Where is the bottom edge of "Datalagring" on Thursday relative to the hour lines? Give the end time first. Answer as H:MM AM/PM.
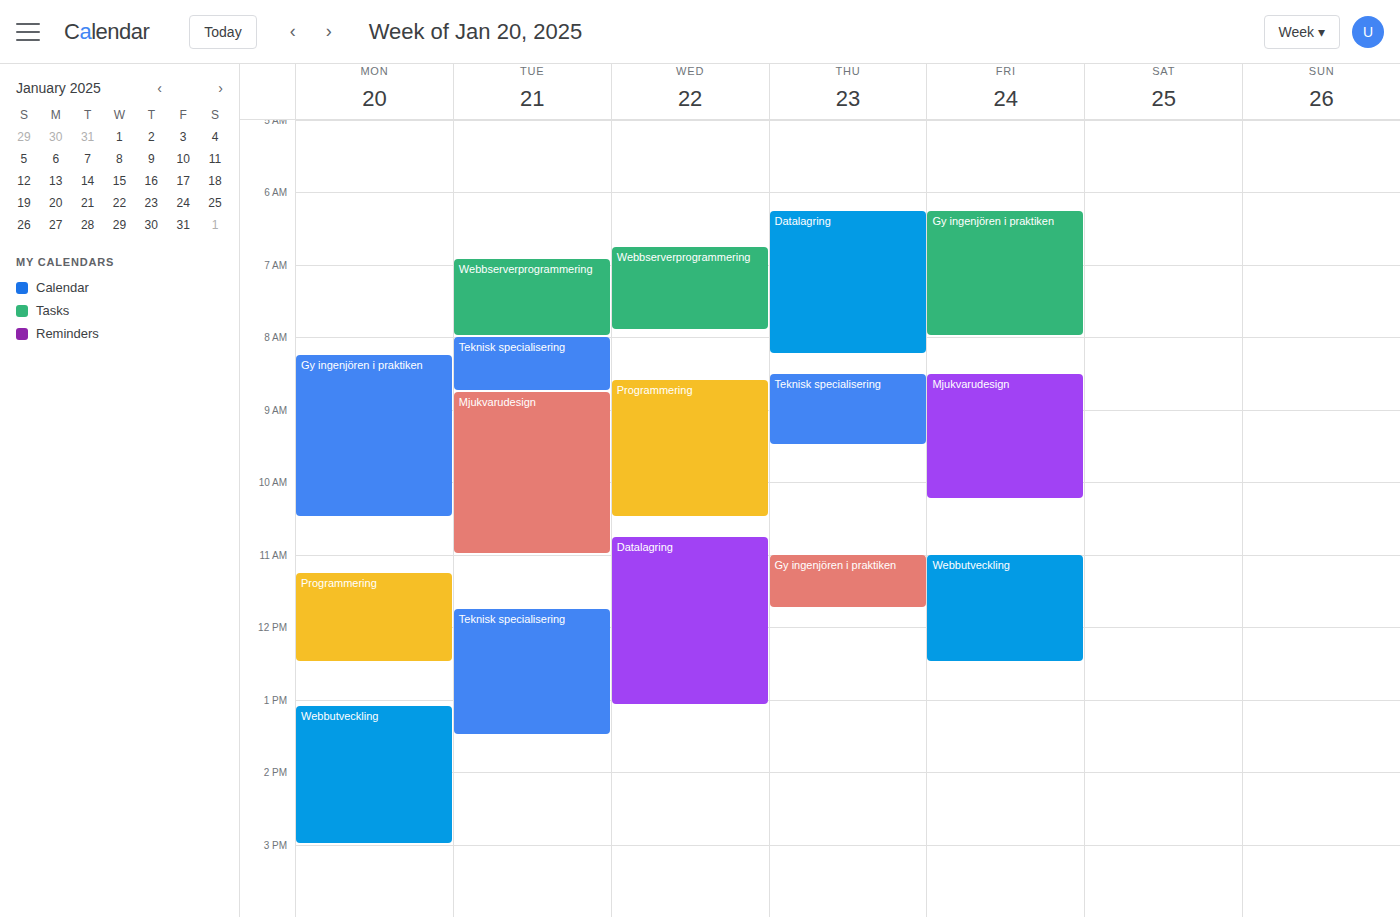
8:15 AM -- neither: a quarter of the way from the 8 AM line to the 9 AM line.